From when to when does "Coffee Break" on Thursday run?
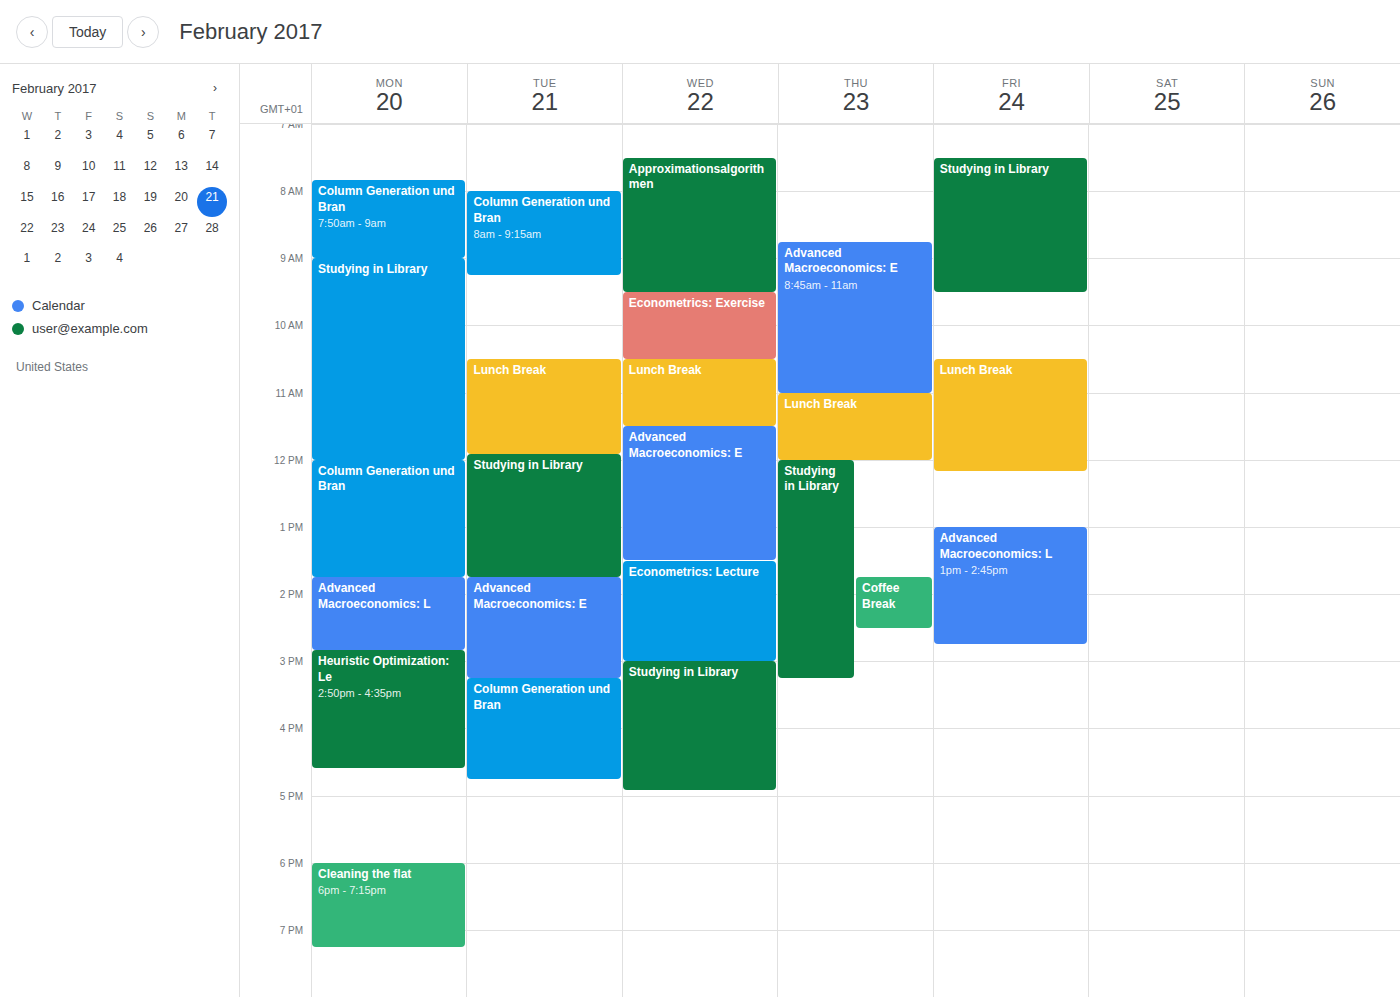
1:45 PM to 2:30 PM